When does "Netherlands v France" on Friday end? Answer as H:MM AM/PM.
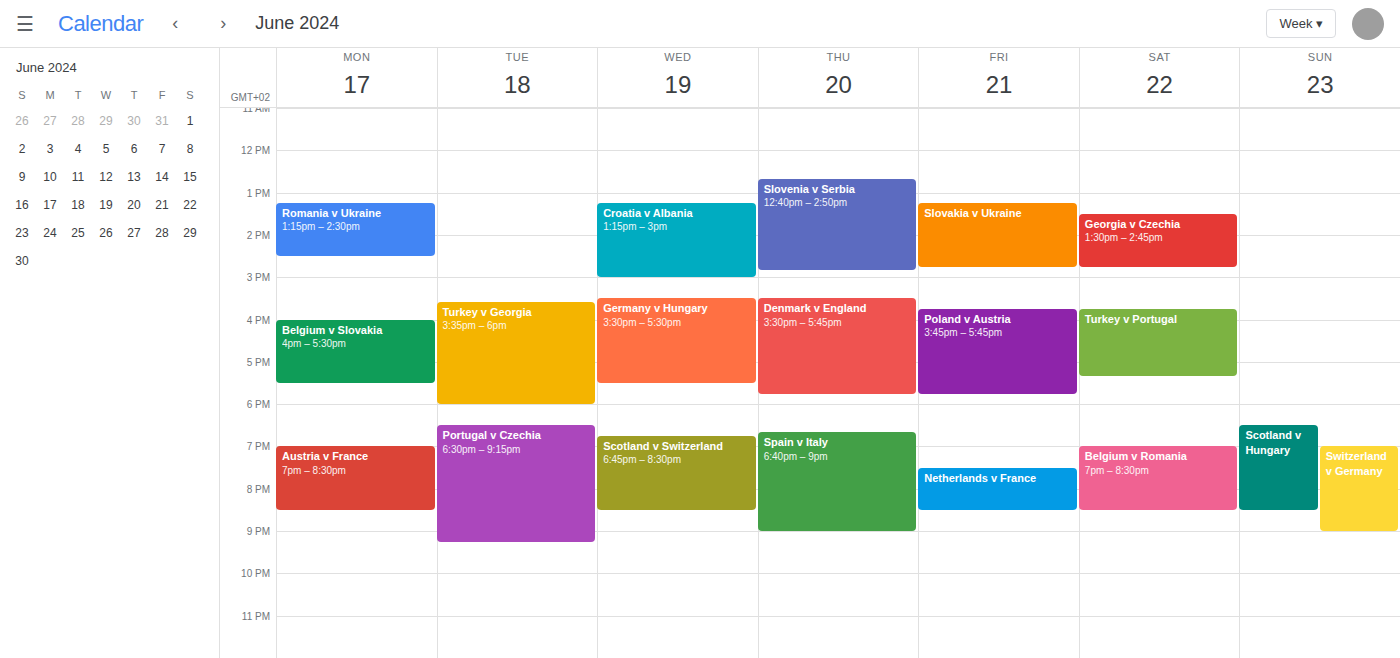
8:30 PM